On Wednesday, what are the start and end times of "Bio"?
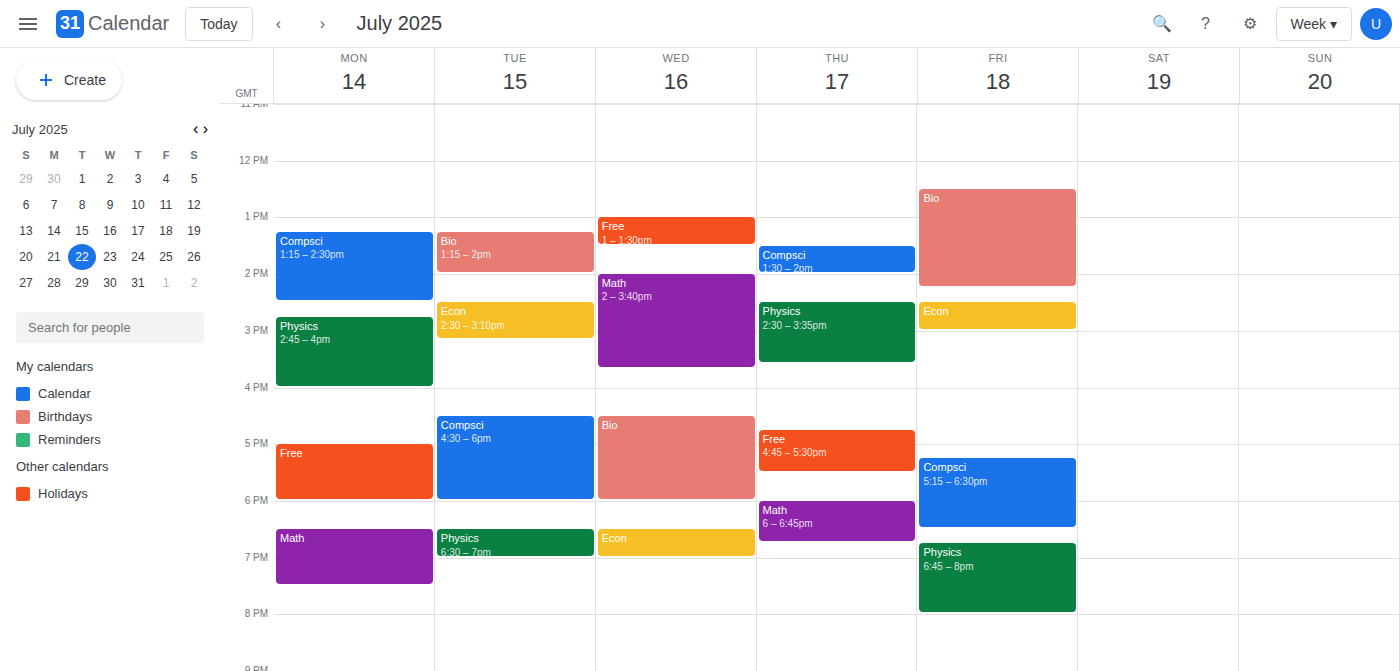
16:30 to 18:00